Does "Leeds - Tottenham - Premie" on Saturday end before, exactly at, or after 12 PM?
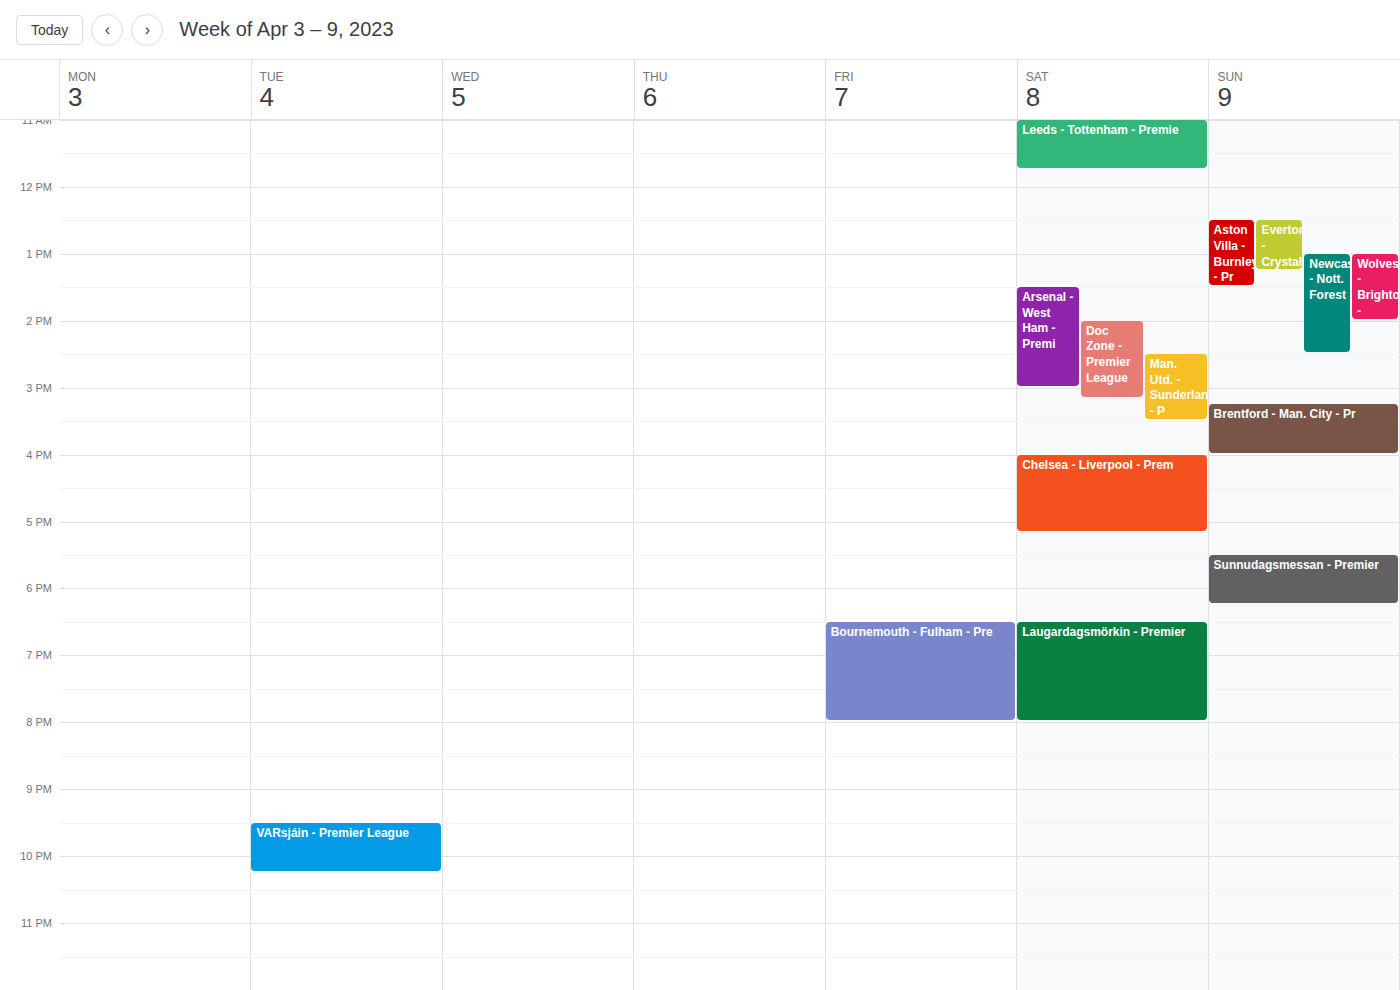
11:45 AM -- before 12 PM, 15 minutes above the 12 PM line.